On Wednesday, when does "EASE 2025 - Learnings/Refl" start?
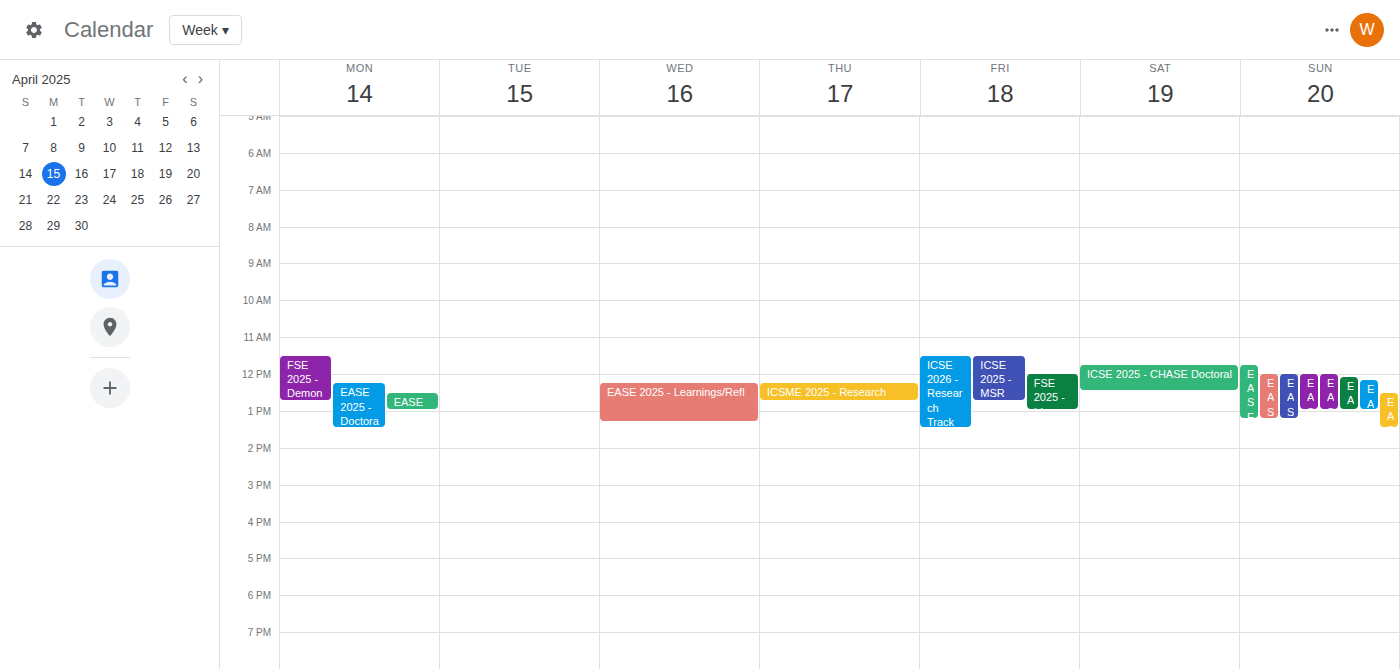
12:15 PM